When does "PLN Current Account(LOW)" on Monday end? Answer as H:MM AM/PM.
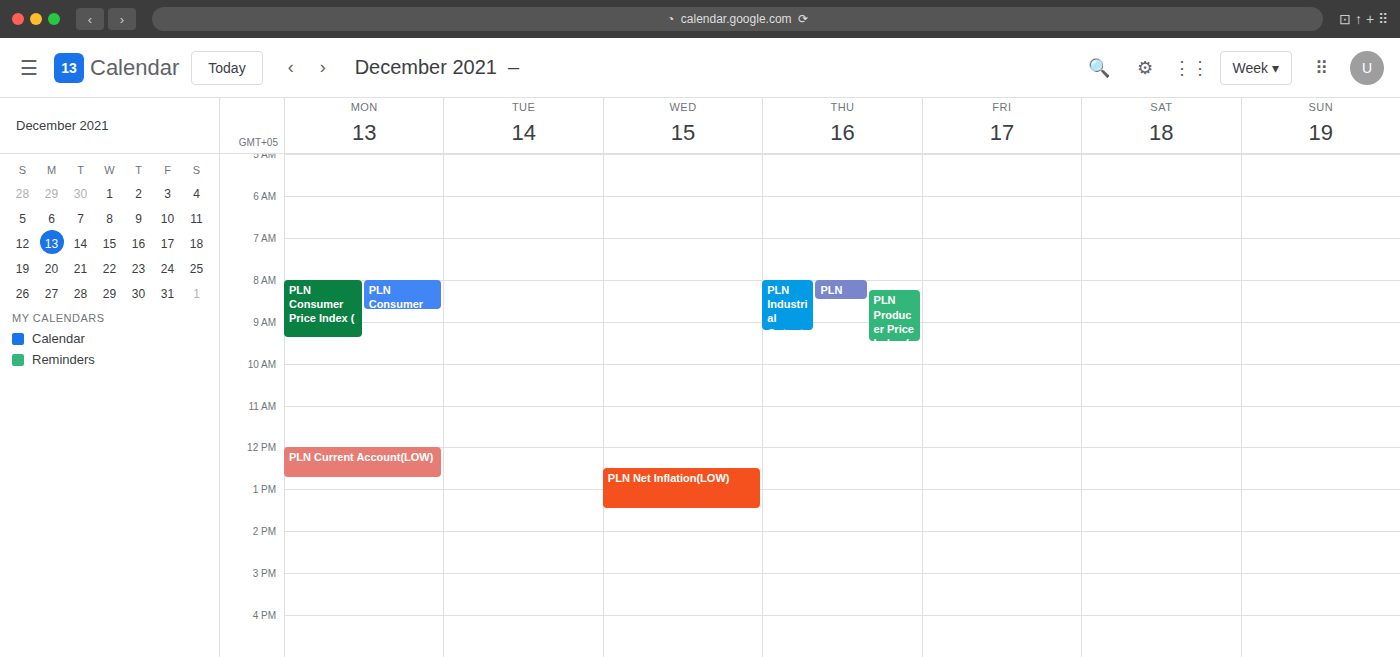
12:45 PM